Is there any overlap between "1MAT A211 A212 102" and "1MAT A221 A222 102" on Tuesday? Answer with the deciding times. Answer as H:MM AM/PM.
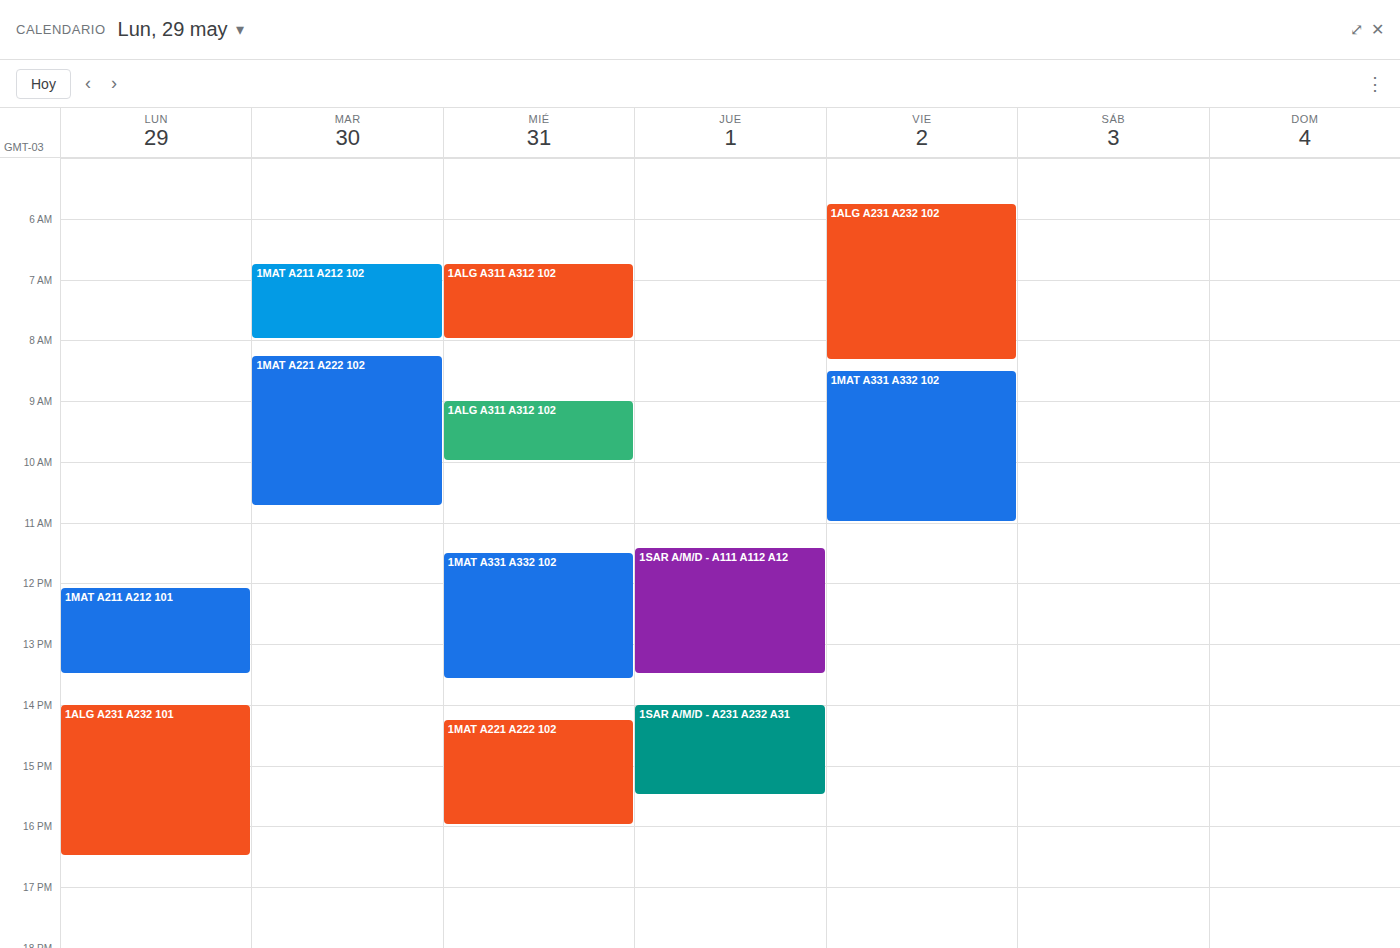
"1MAT A211 A212 102" ends at 8:00 AM and "1MAT A221 A222 102" starts at 8:15 AM -- no overlap.